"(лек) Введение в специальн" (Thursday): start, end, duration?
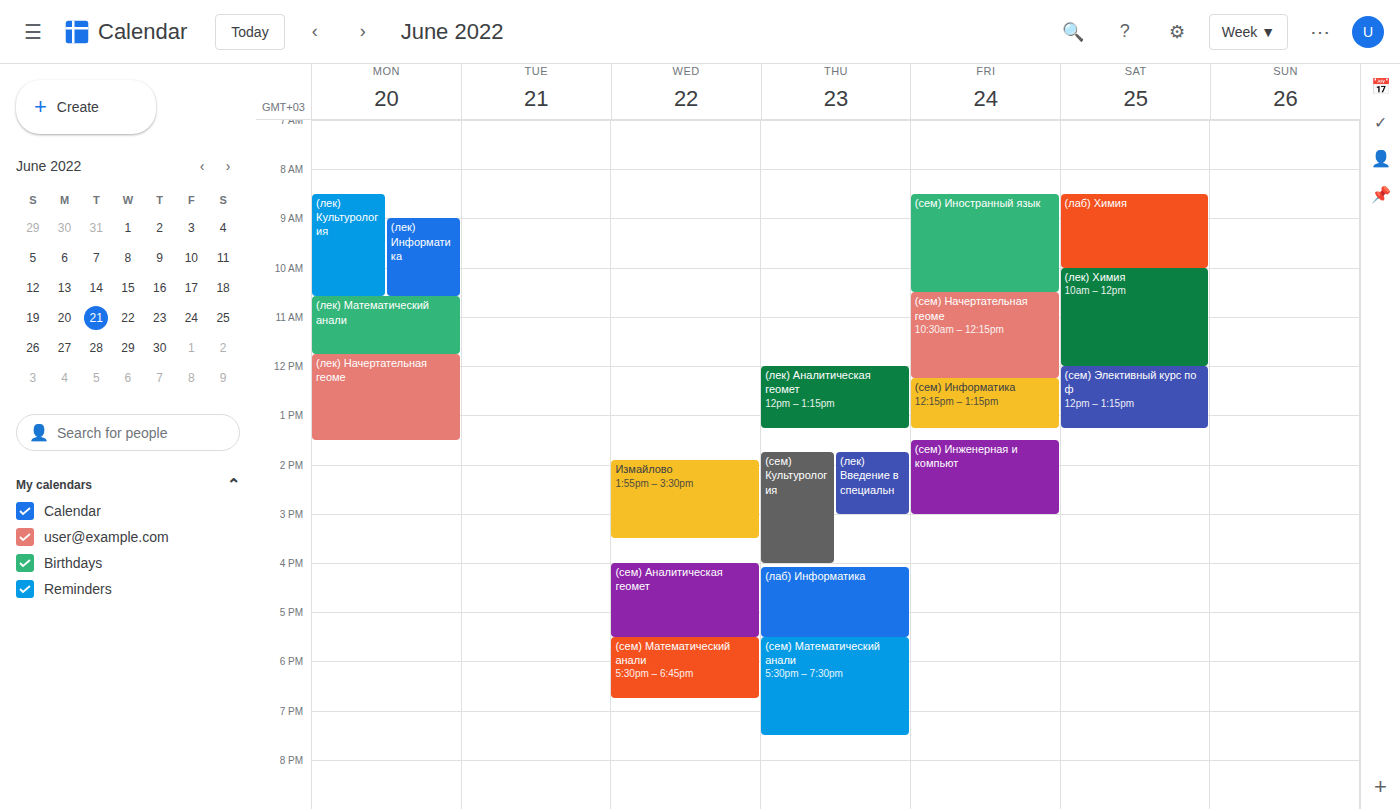
1:45 PM to 3:00 PM, 1 hour 15 minutes